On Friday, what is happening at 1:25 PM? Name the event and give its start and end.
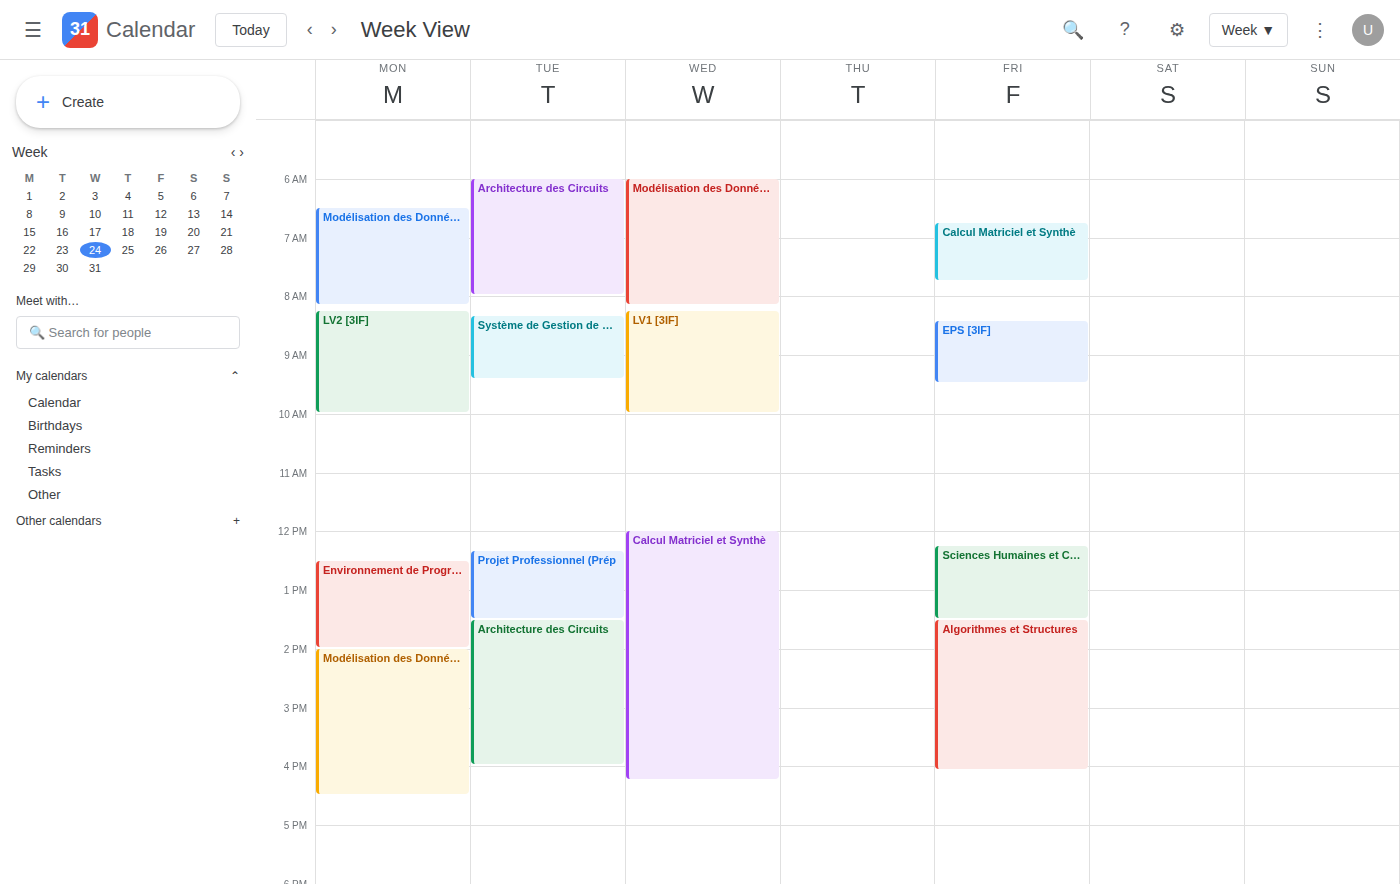
"Sciences Humaines et Commu", 12:15 PM to 1:30 PM